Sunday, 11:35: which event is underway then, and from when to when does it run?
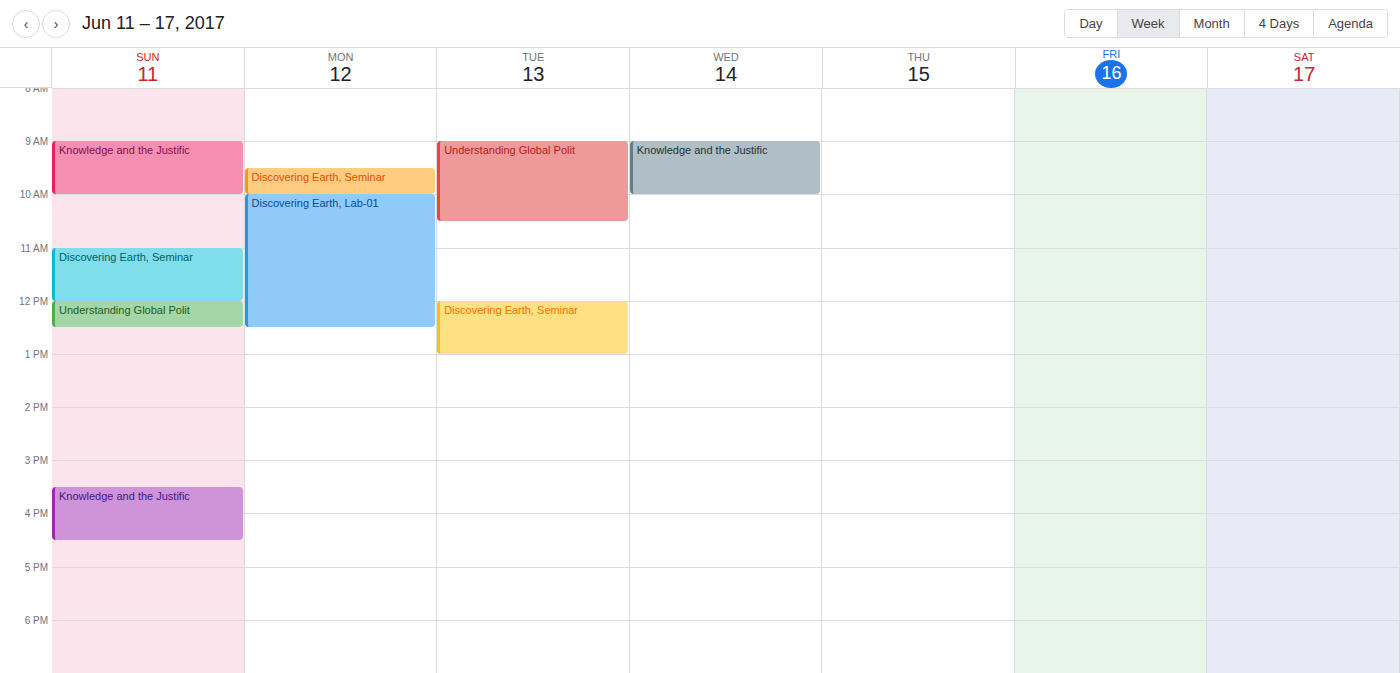
"Discovering Earth, Seminar", 11:00 to 12:00